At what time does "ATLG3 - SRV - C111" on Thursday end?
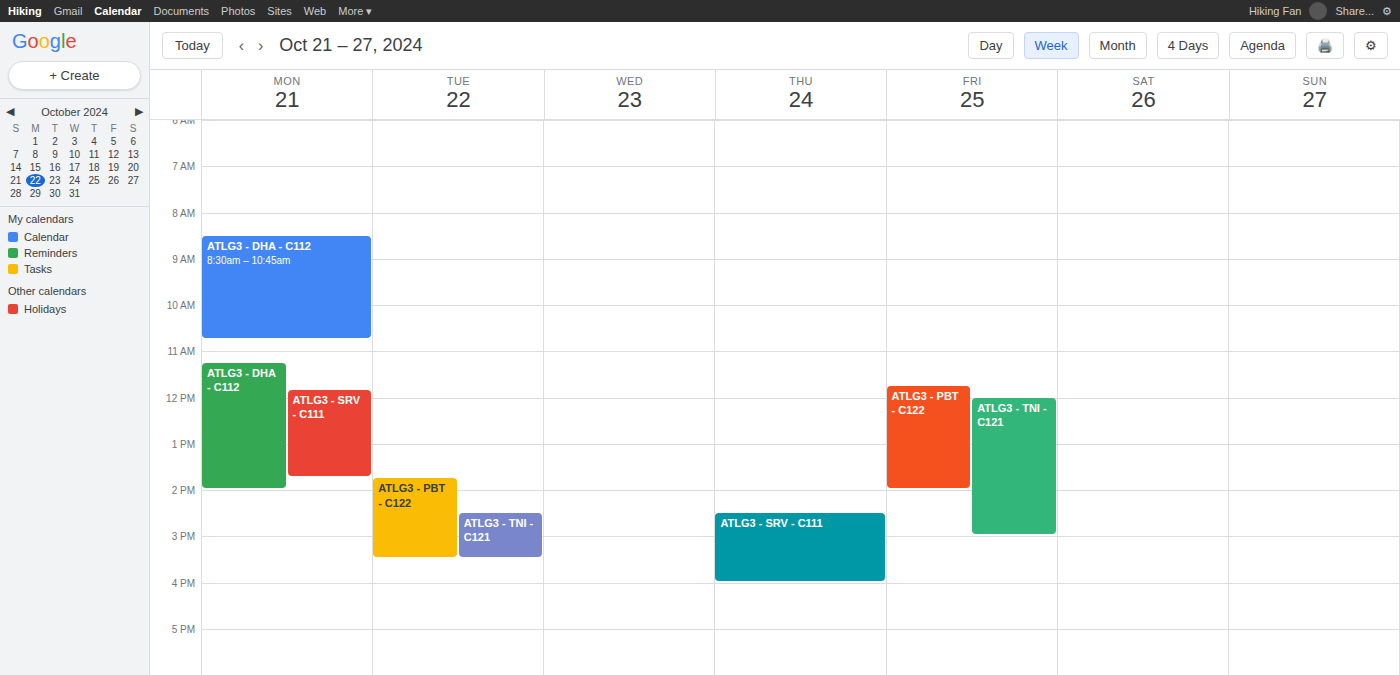
4:00 PM